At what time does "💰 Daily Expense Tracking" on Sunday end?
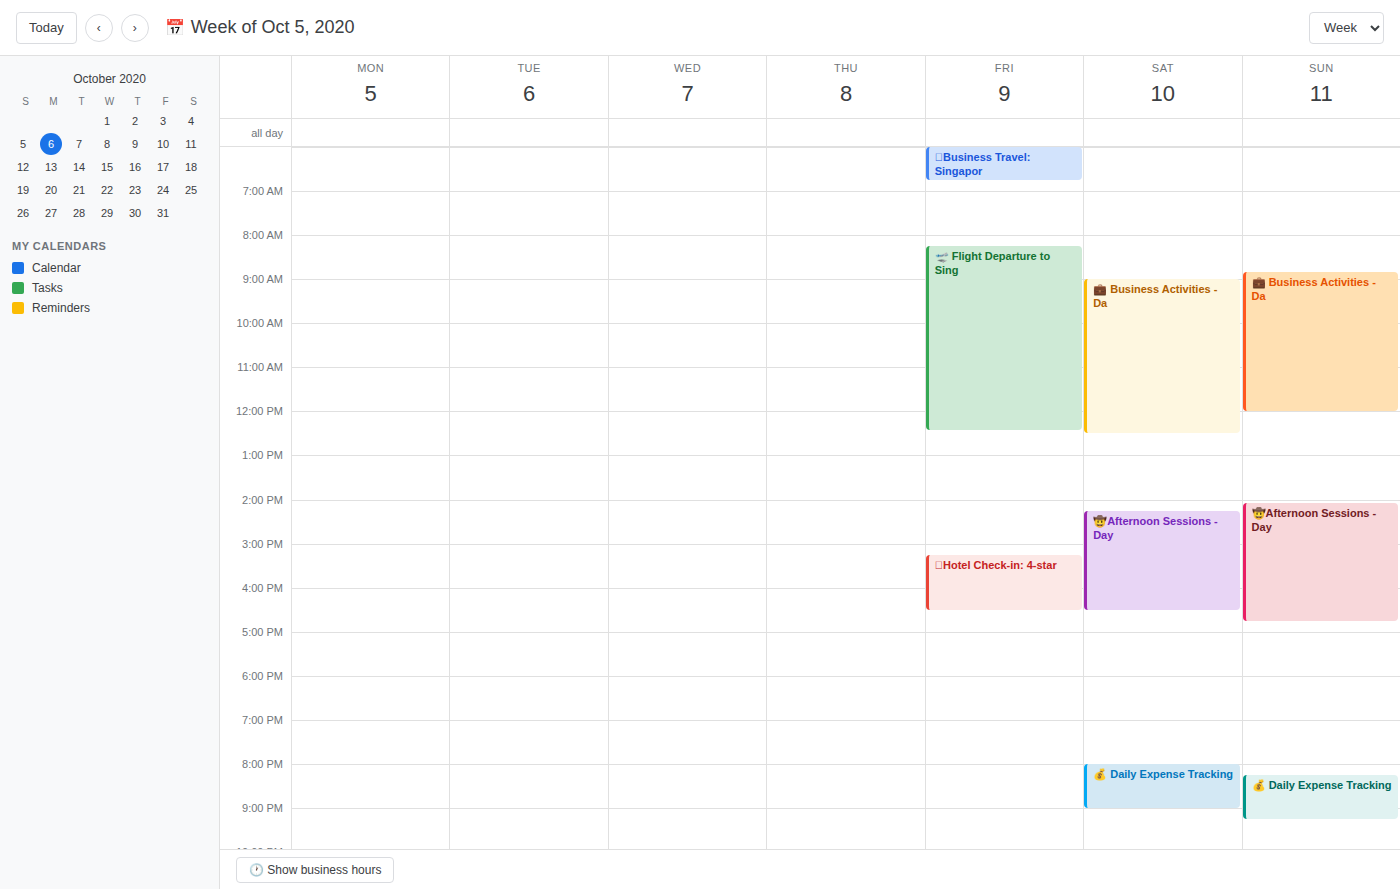
9:15 PM